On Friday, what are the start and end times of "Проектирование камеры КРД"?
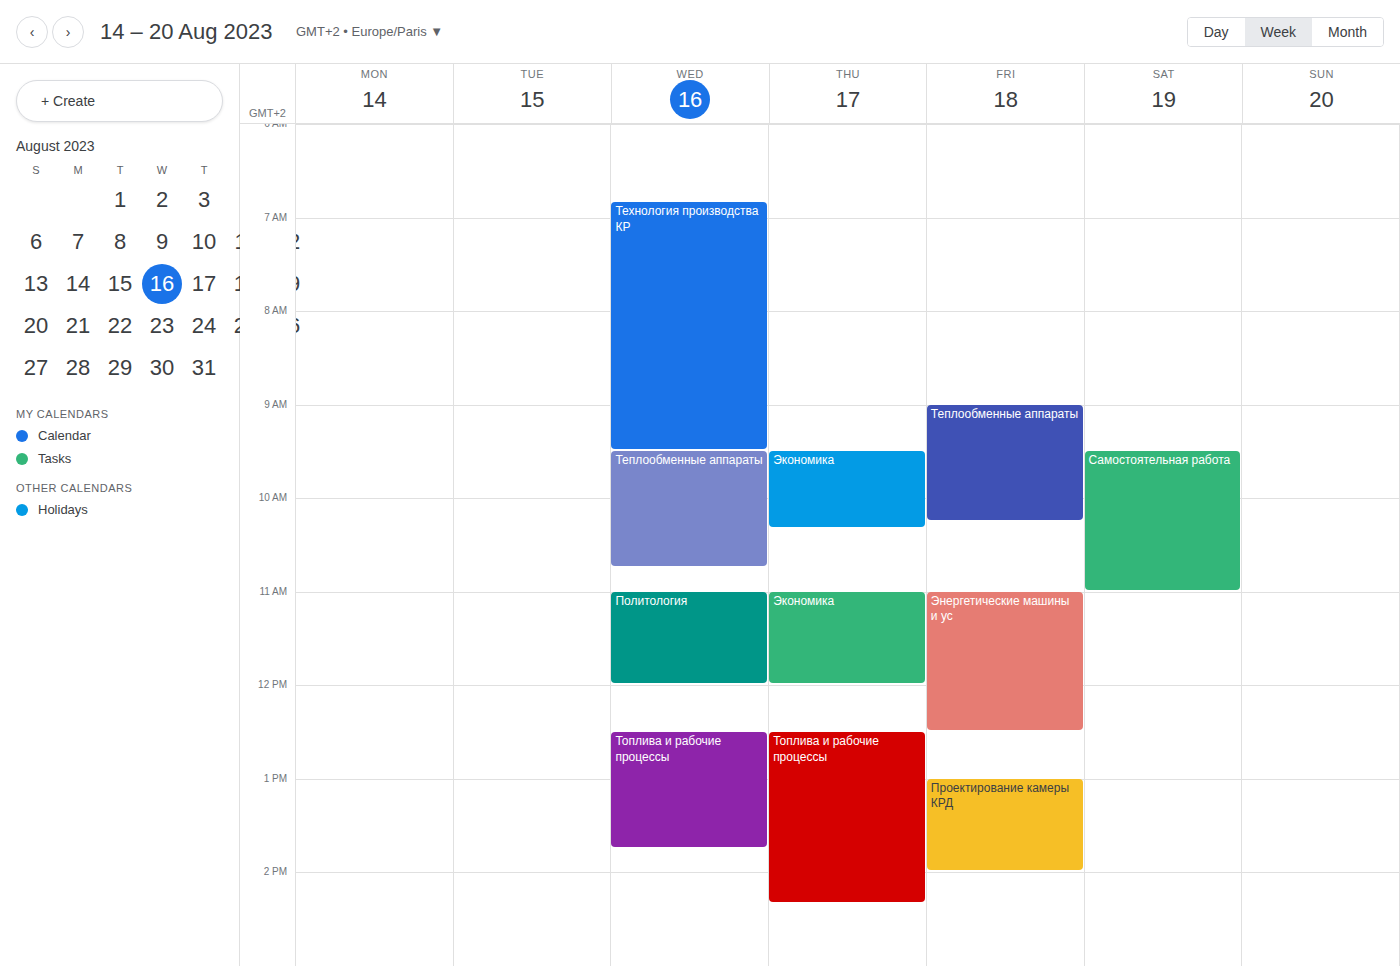
1:00 PM to 2:00 PM